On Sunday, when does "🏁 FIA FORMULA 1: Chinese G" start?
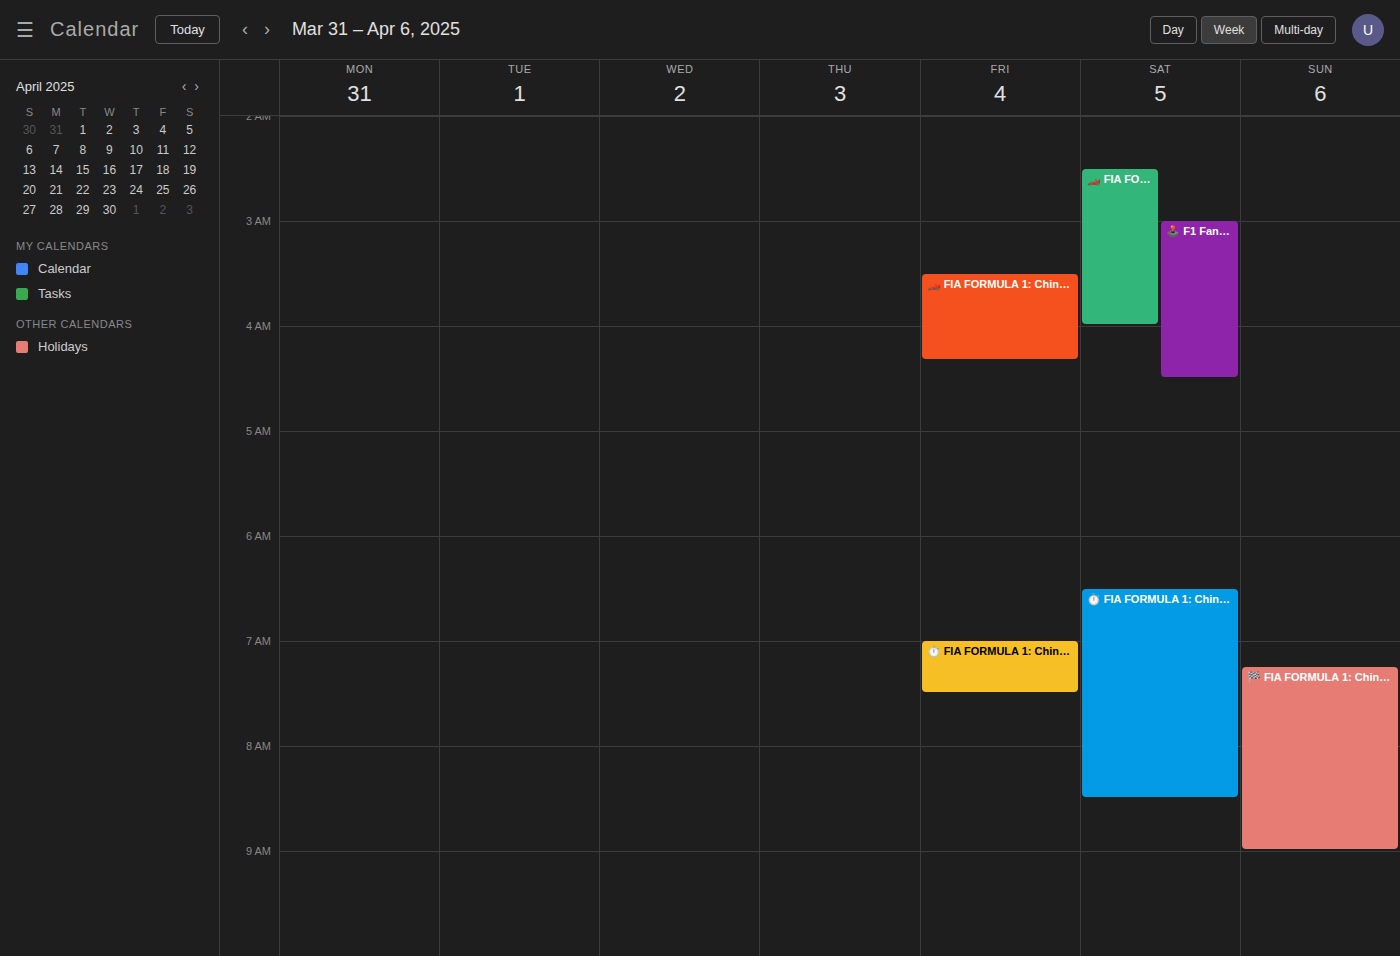
7:15 AM